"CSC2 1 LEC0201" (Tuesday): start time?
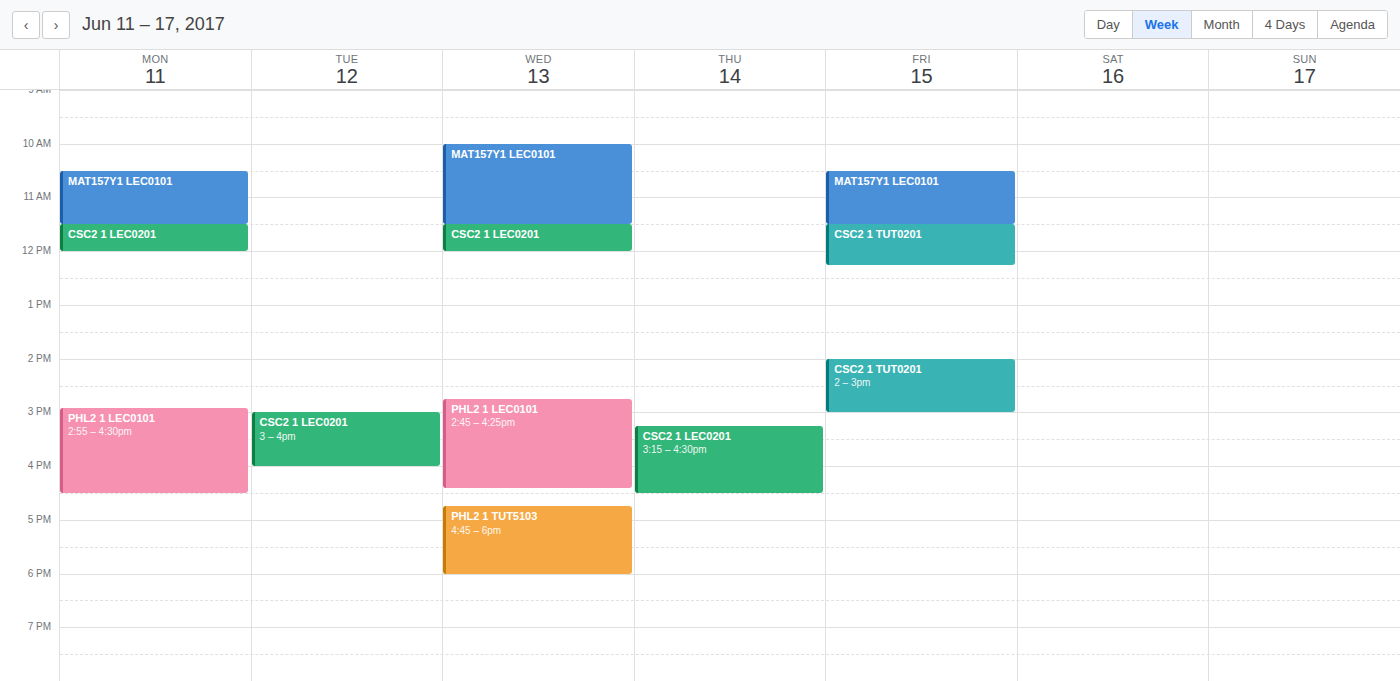
3:00 PM